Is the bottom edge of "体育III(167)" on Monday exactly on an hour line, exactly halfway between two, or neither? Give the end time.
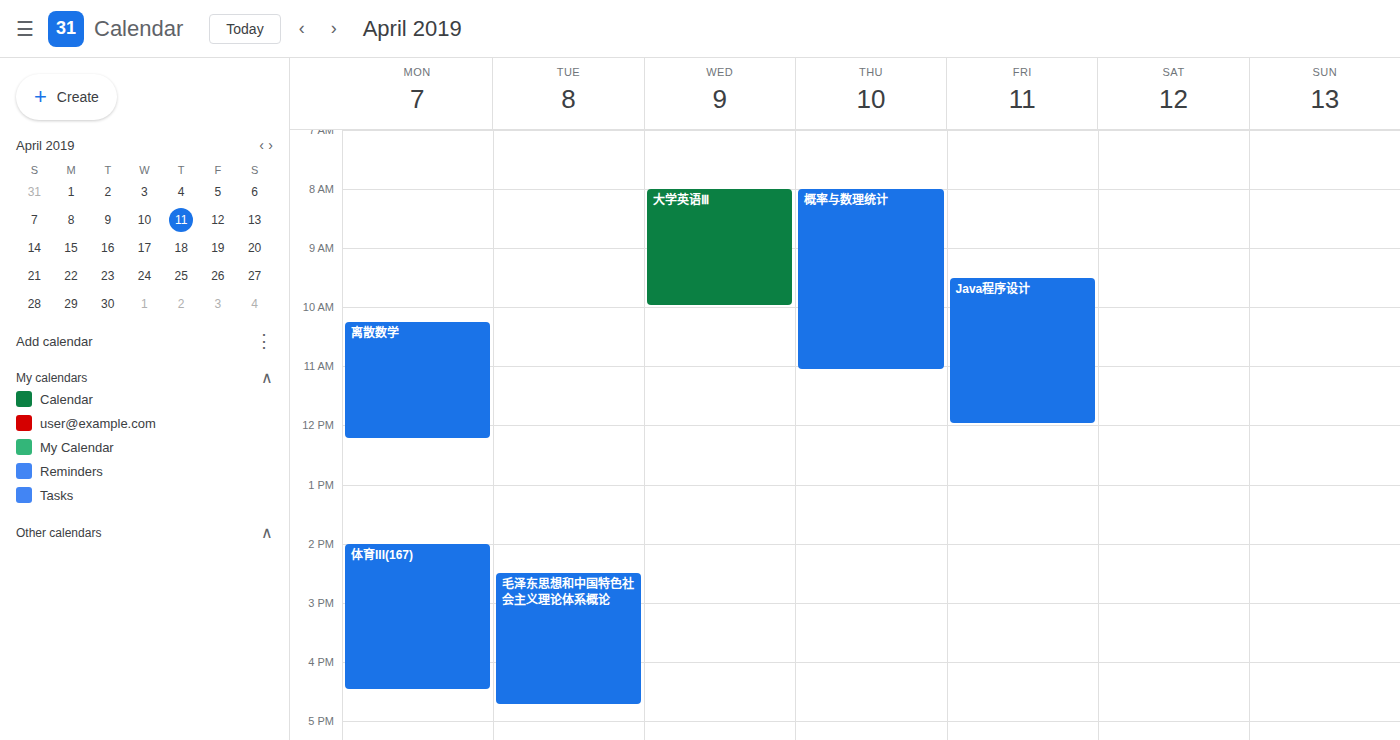
4:30 PM -- halfway between the 4 PM and 5 PM lines.